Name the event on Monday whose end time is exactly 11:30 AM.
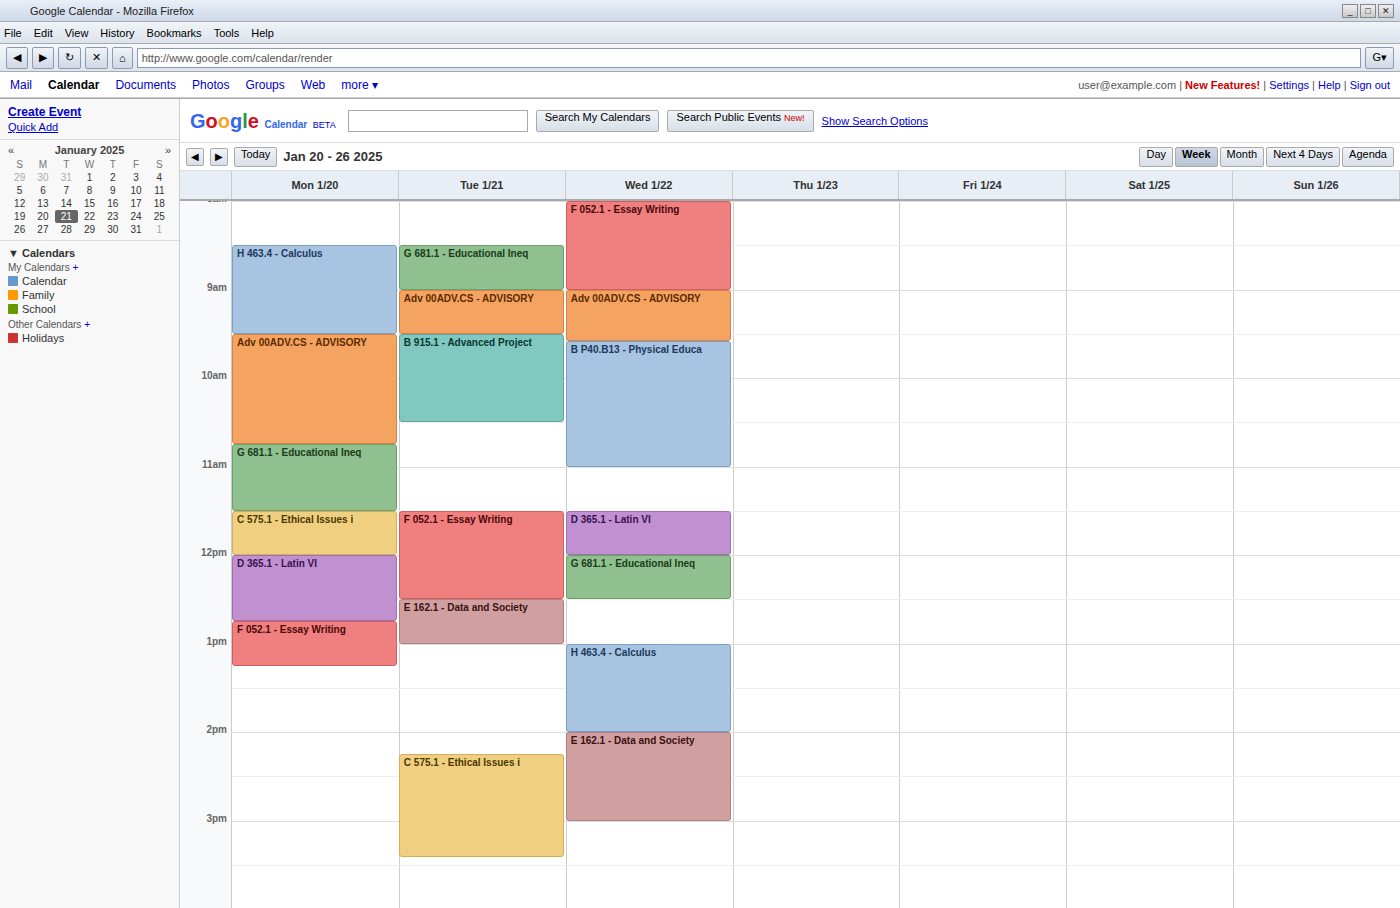
"G 681.1 - Educational Ineq"